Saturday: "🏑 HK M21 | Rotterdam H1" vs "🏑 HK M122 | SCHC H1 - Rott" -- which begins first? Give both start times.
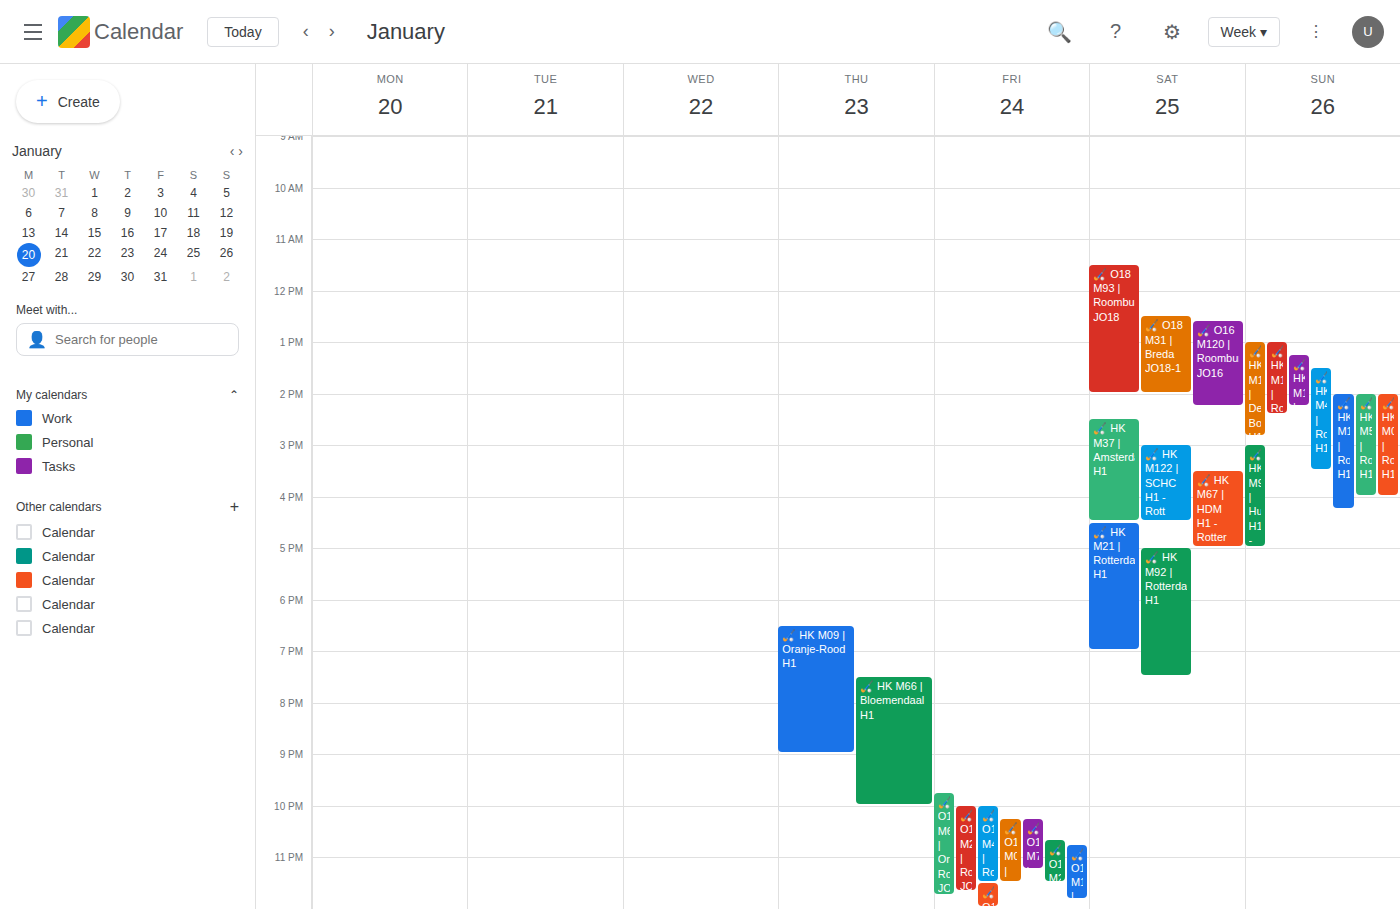
"🏑 HK M122 | SCHC H1 - Rott" 3:00 PM; "🏑 HK M21 | Rotterdam H1" 4:30 PM.